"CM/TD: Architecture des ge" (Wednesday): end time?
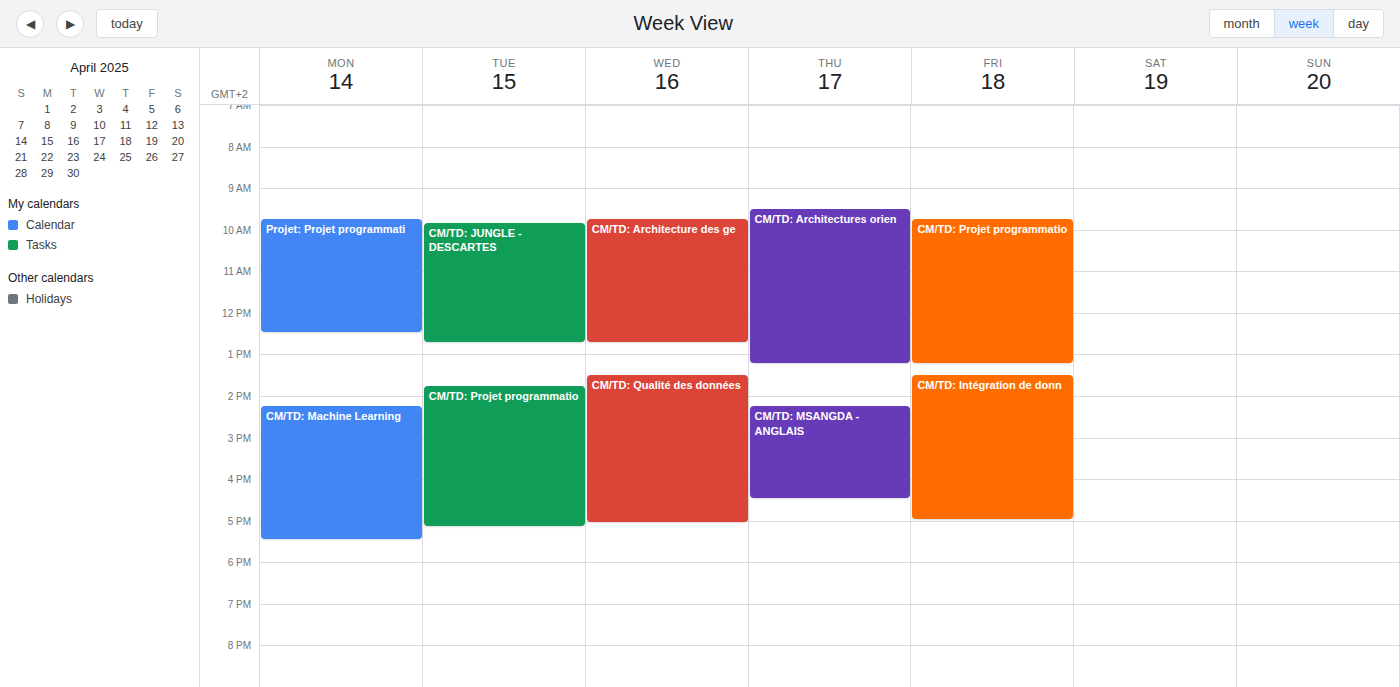
12:45 PM